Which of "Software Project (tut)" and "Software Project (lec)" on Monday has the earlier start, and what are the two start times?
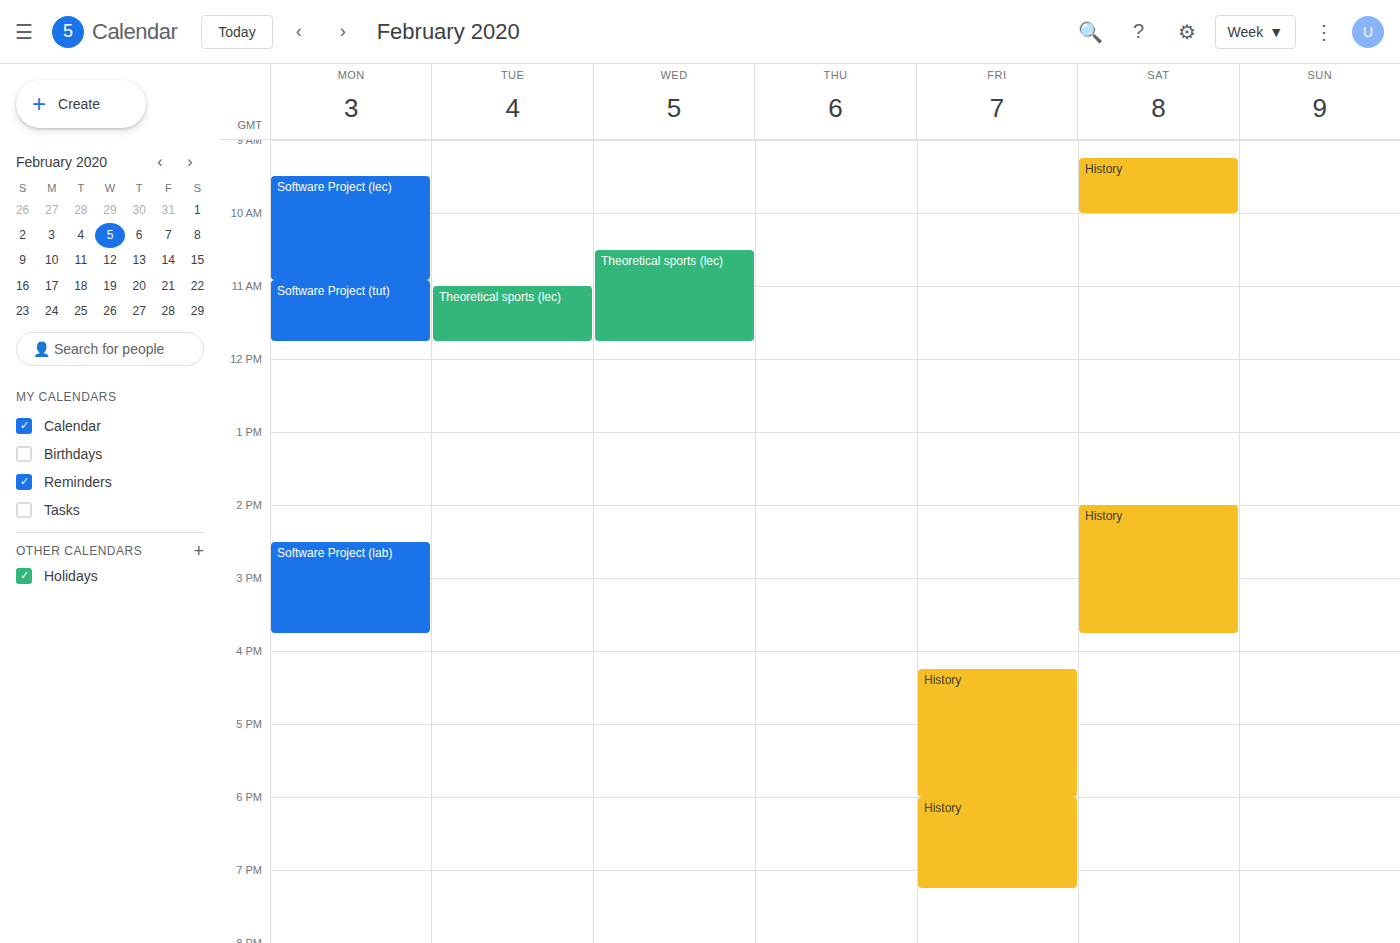
"Software Project (lec)" 9:30 AM; "Software Project (tut)" 10:55 AM.